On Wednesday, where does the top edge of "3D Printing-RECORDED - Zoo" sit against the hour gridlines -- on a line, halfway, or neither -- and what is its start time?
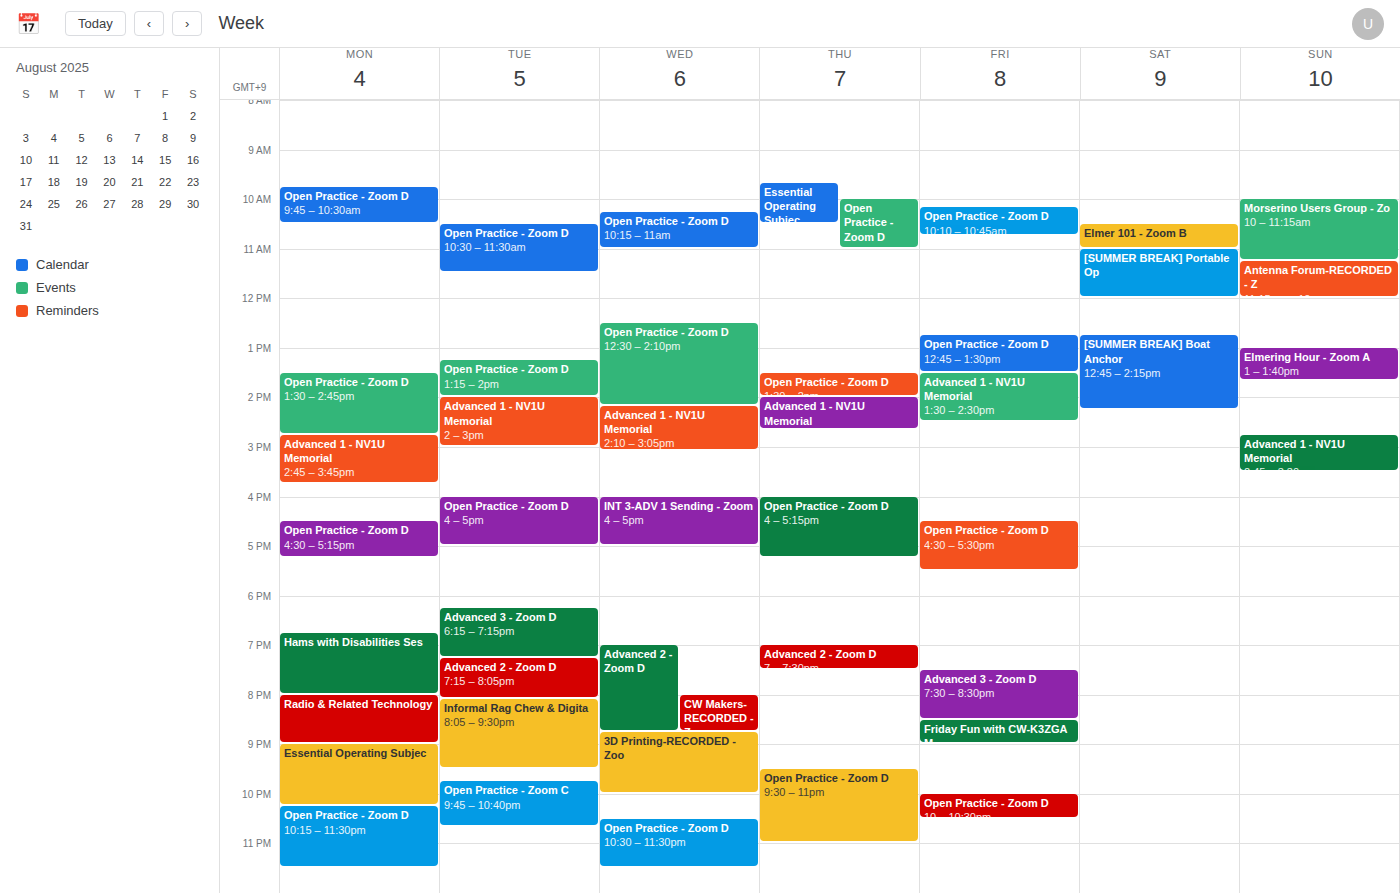
8:45 PM -- neither: three quarters of the way from the 8 PM line to the 9 PM line.